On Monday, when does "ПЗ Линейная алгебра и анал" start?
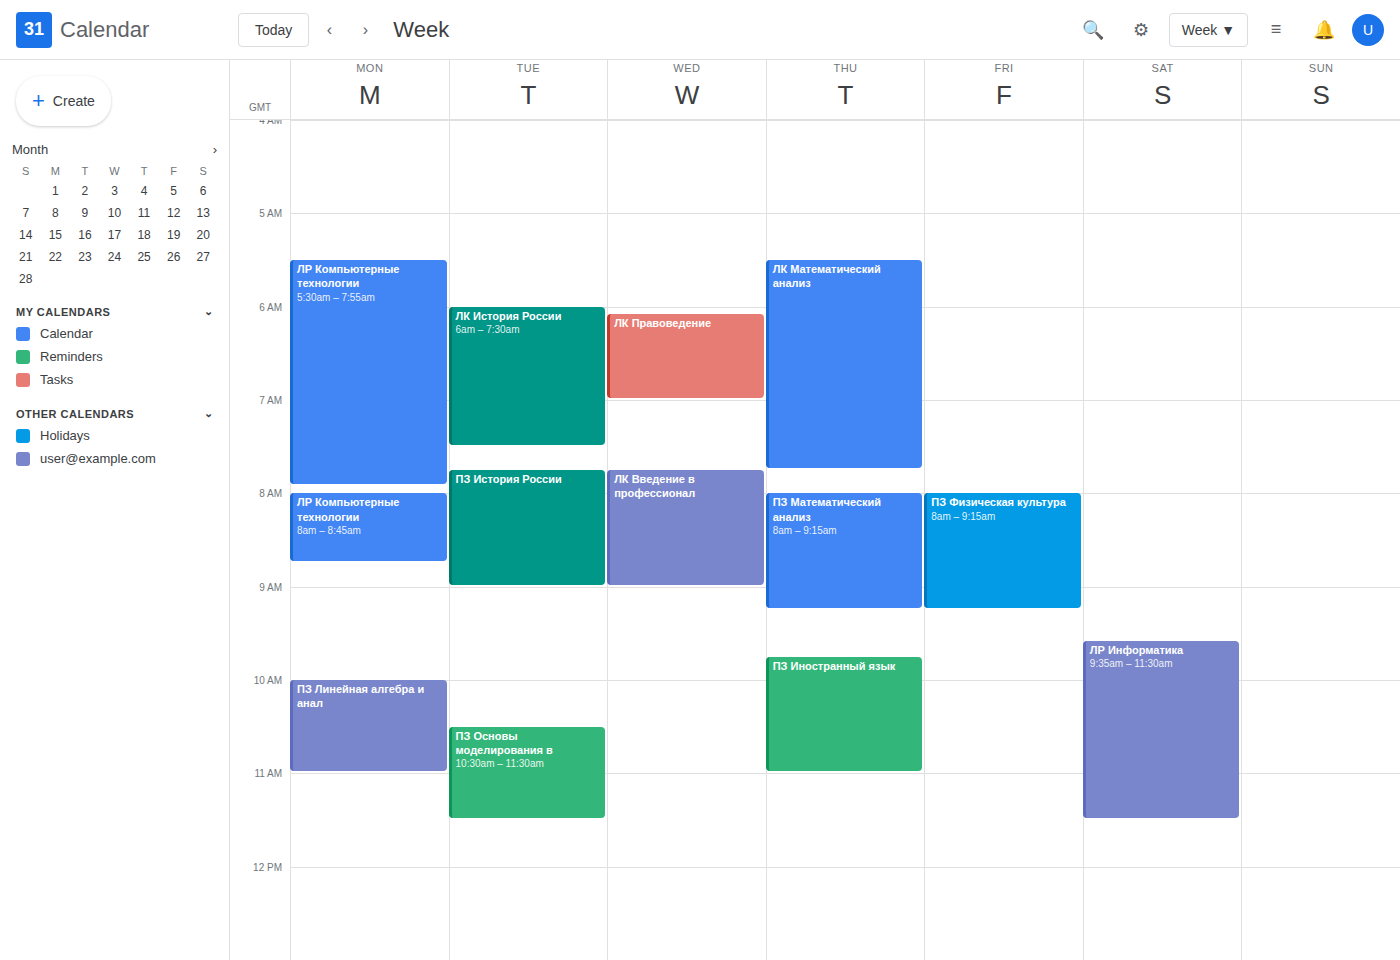
10:00 AM